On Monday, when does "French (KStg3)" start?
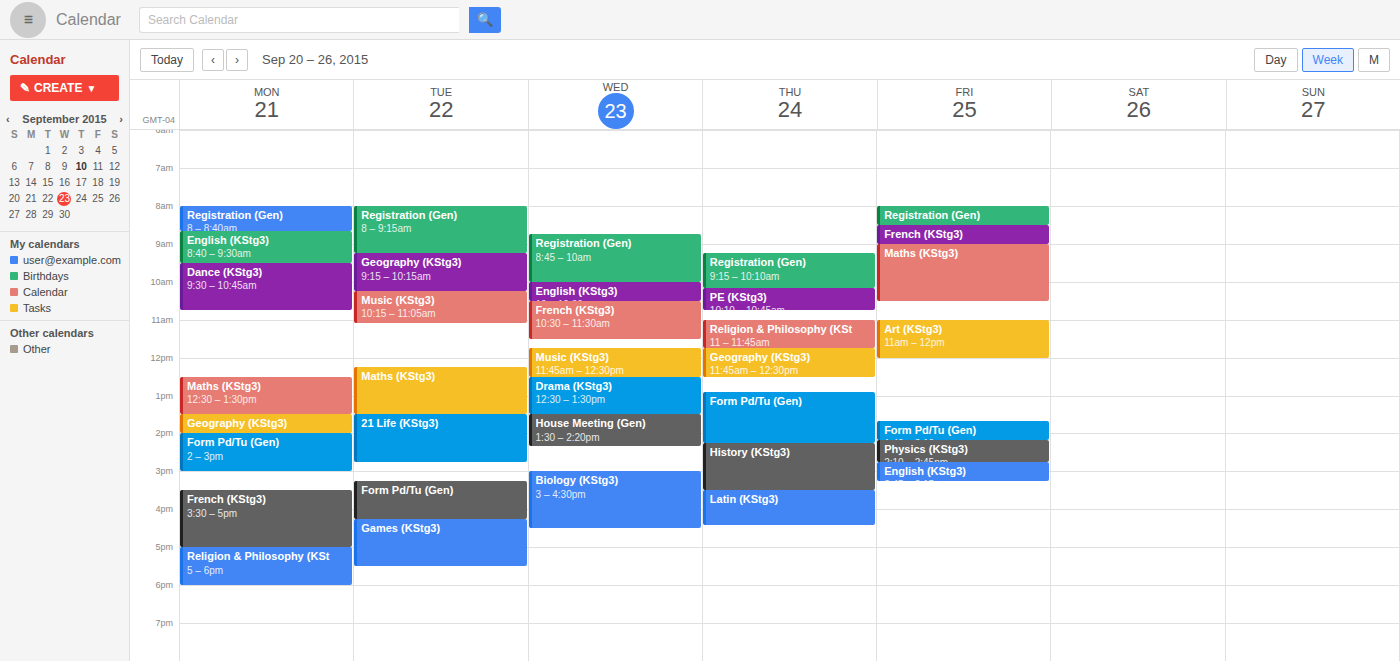
3:30 PM